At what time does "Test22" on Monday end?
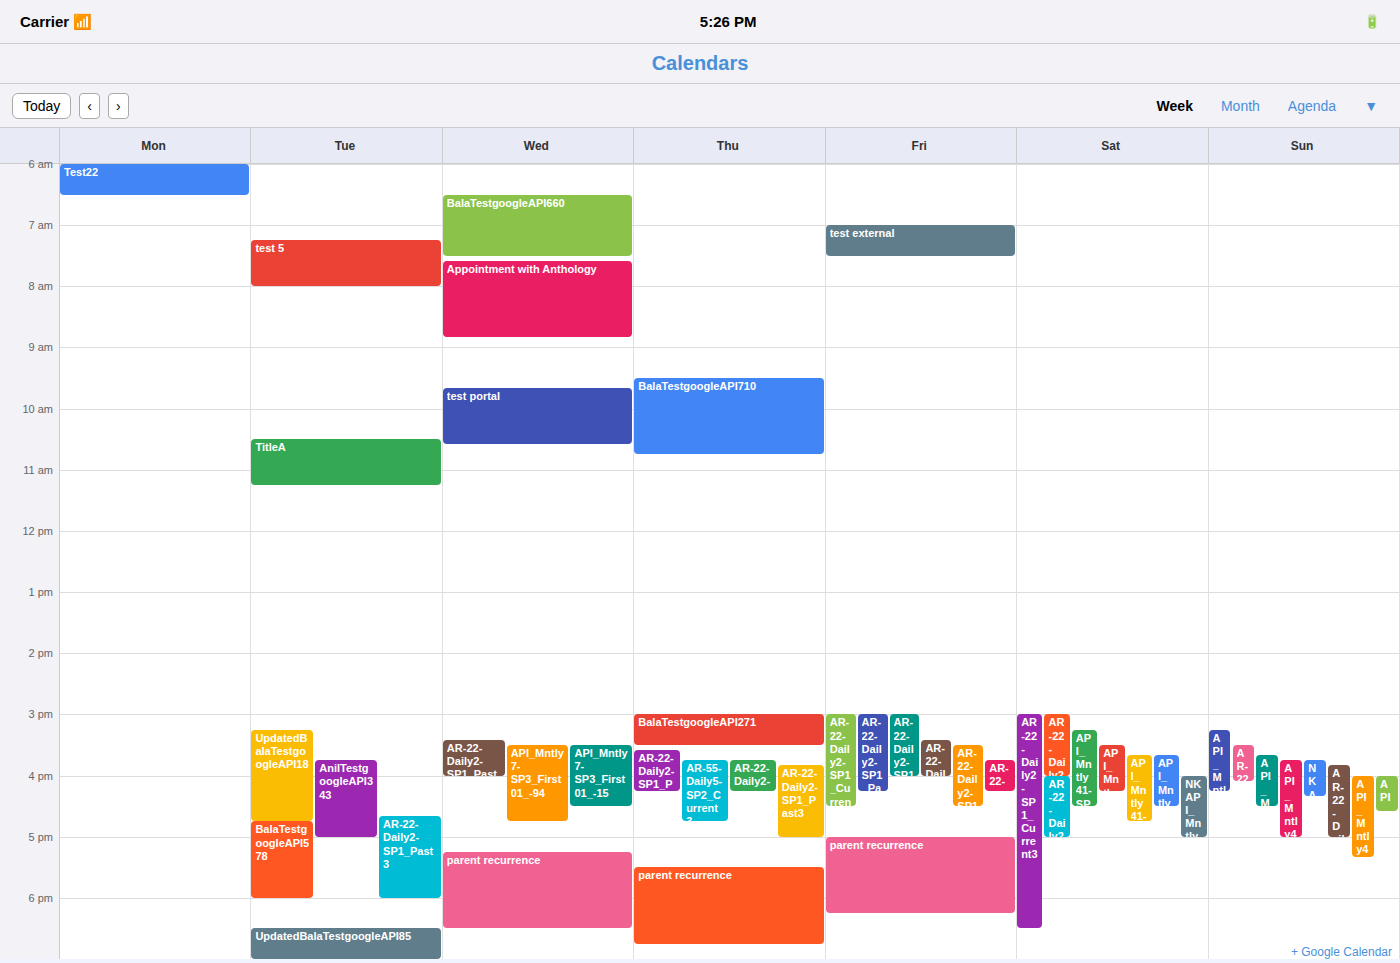
06:30